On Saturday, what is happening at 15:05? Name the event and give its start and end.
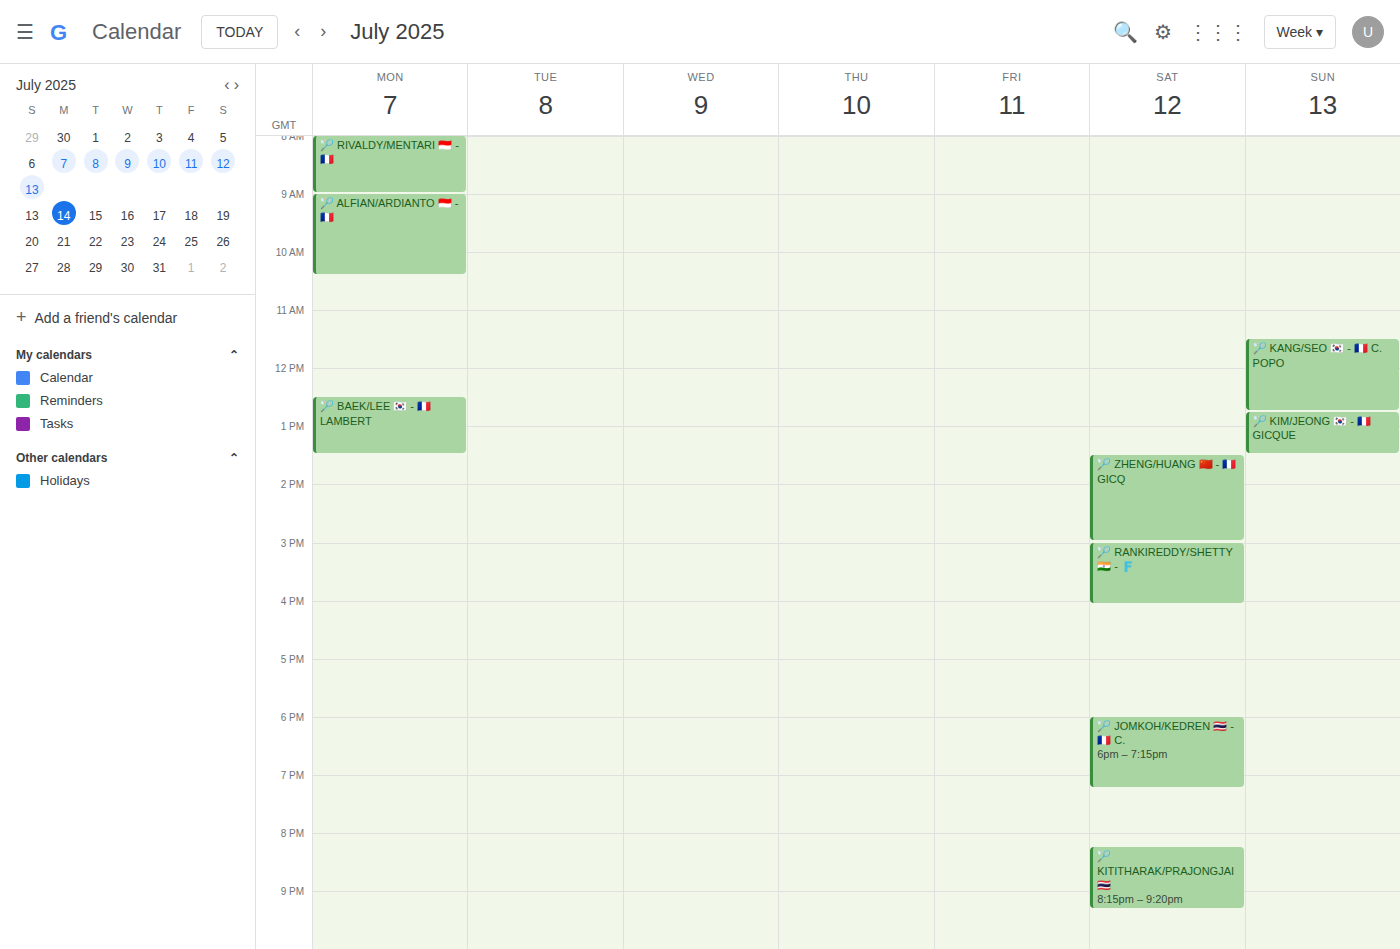
"🏸 RANKIREDDY/SHETTY 🇮🇳 - 🇫", 15:00 to 16:05